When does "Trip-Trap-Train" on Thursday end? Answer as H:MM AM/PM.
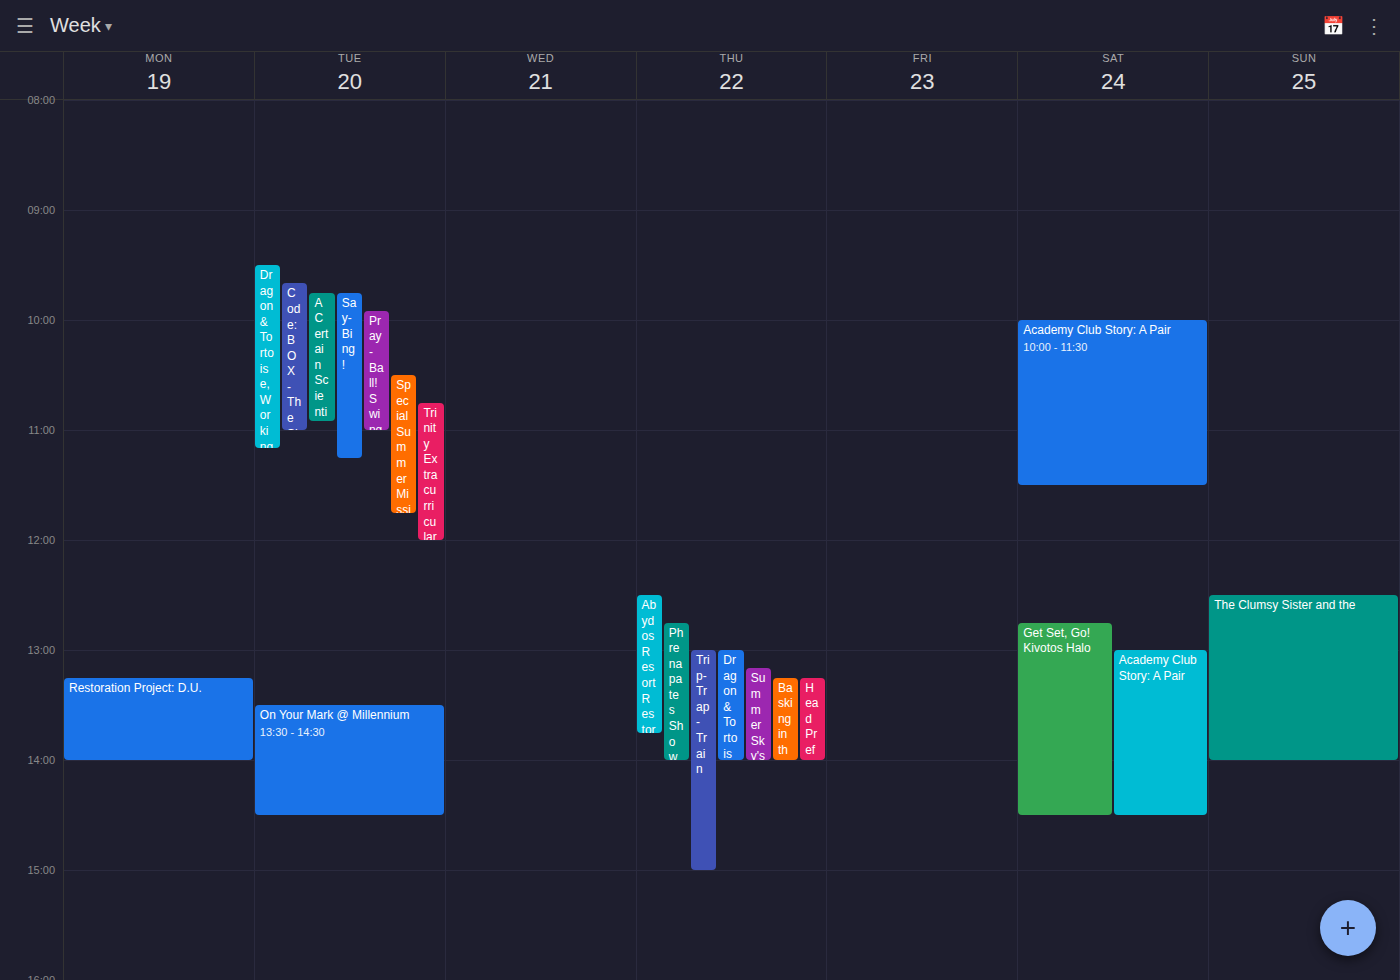
3:00 PM